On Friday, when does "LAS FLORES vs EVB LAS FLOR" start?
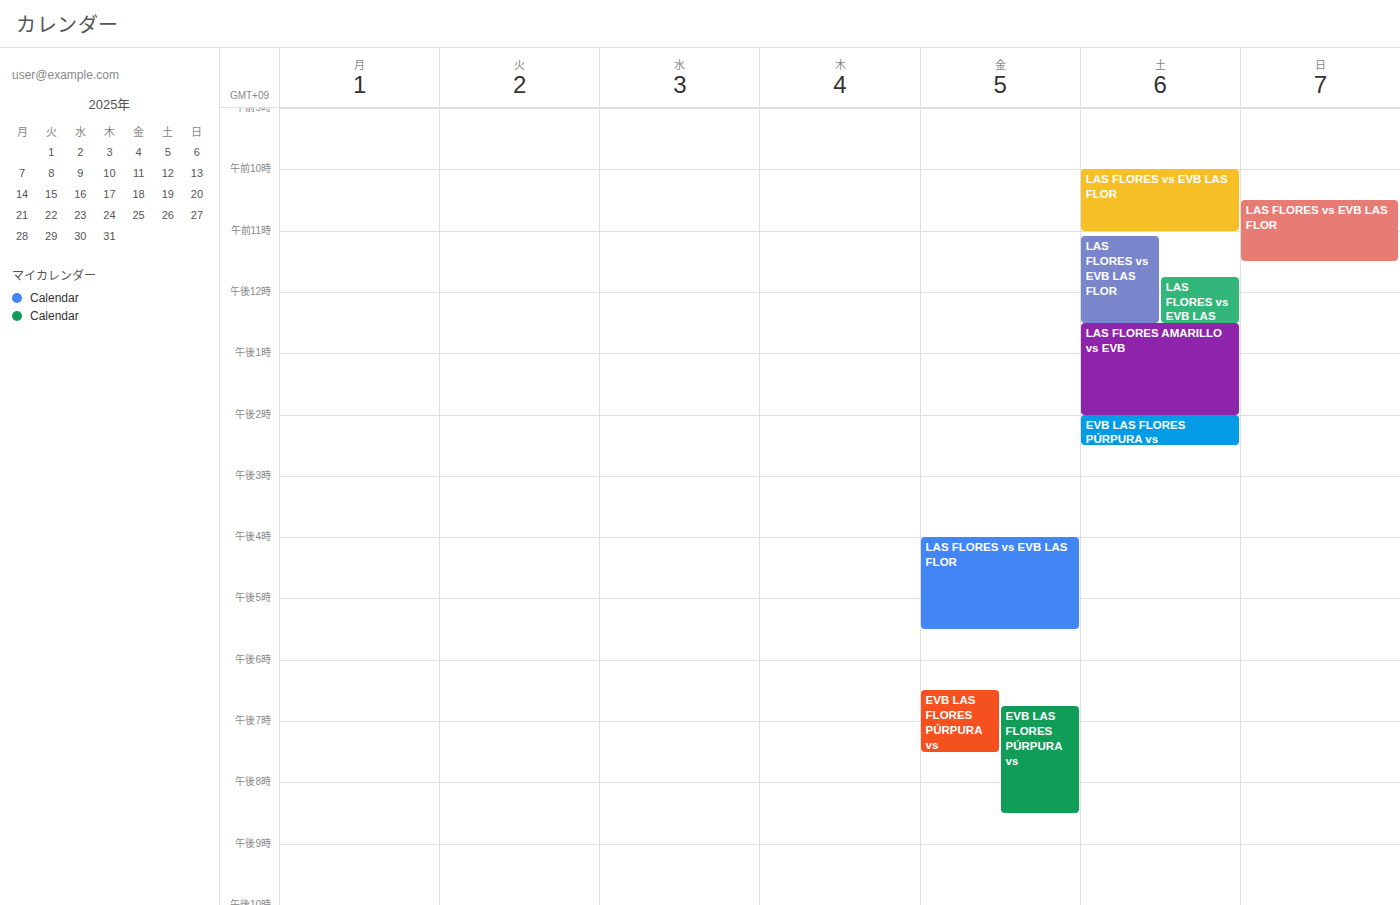
4:00 PM